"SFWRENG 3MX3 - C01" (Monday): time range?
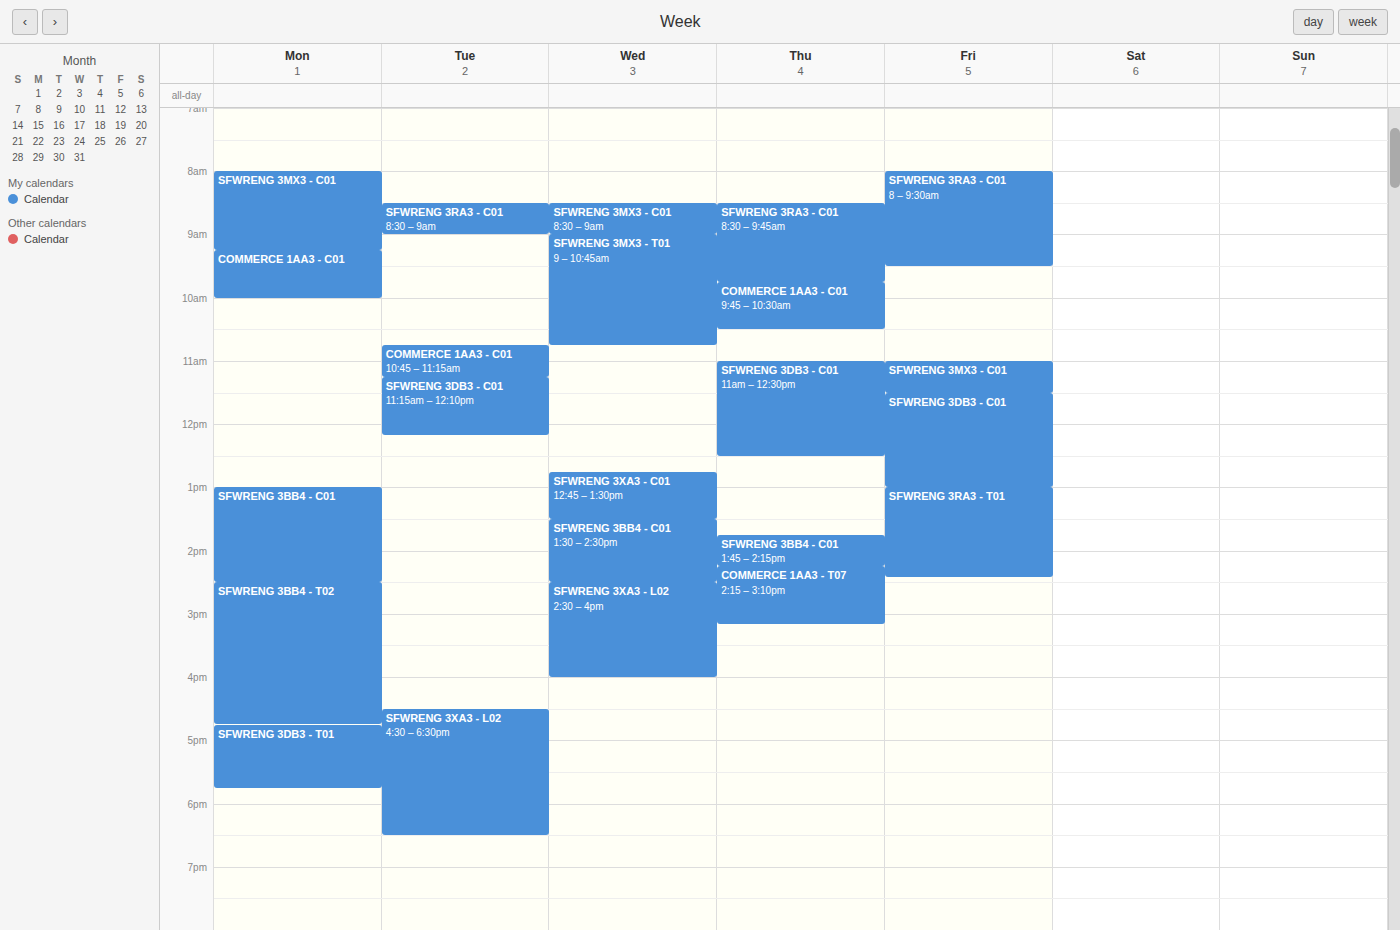
8:00 AM to 9:15 AM